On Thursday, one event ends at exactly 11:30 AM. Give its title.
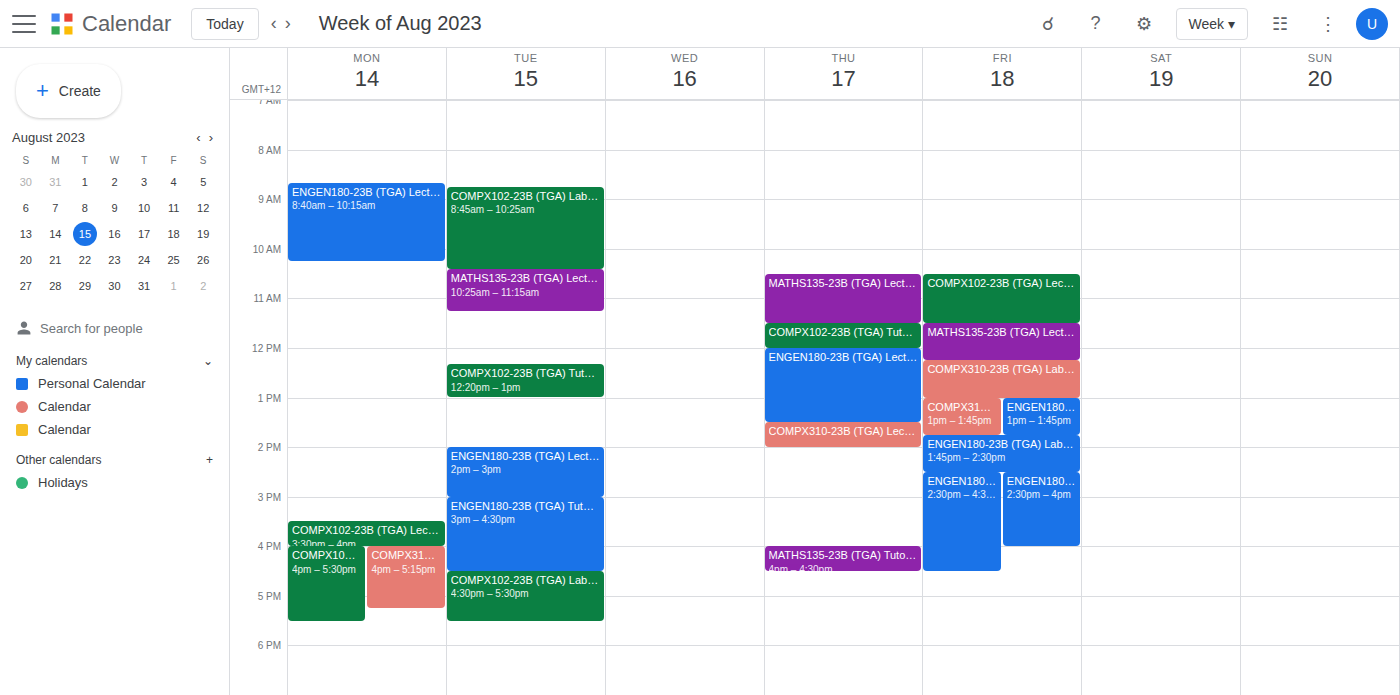
"MATHS135-23B (TGA) Lecture"